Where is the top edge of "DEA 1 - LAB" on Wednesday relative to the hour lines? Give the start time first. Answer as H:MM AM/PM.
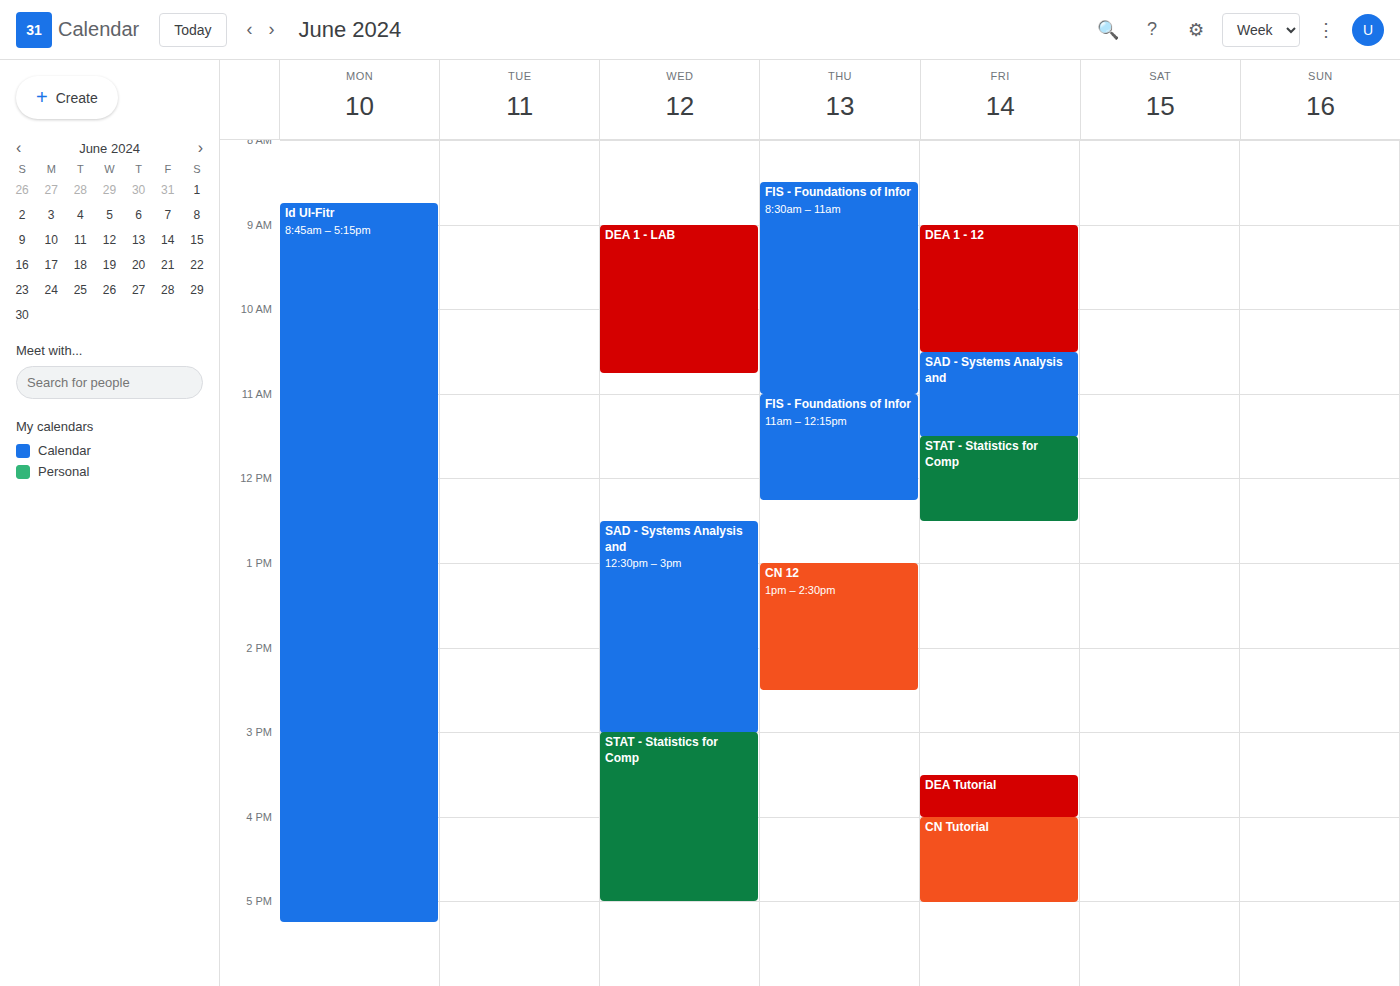
9:00 AM -- exactly on the 9 AM line.